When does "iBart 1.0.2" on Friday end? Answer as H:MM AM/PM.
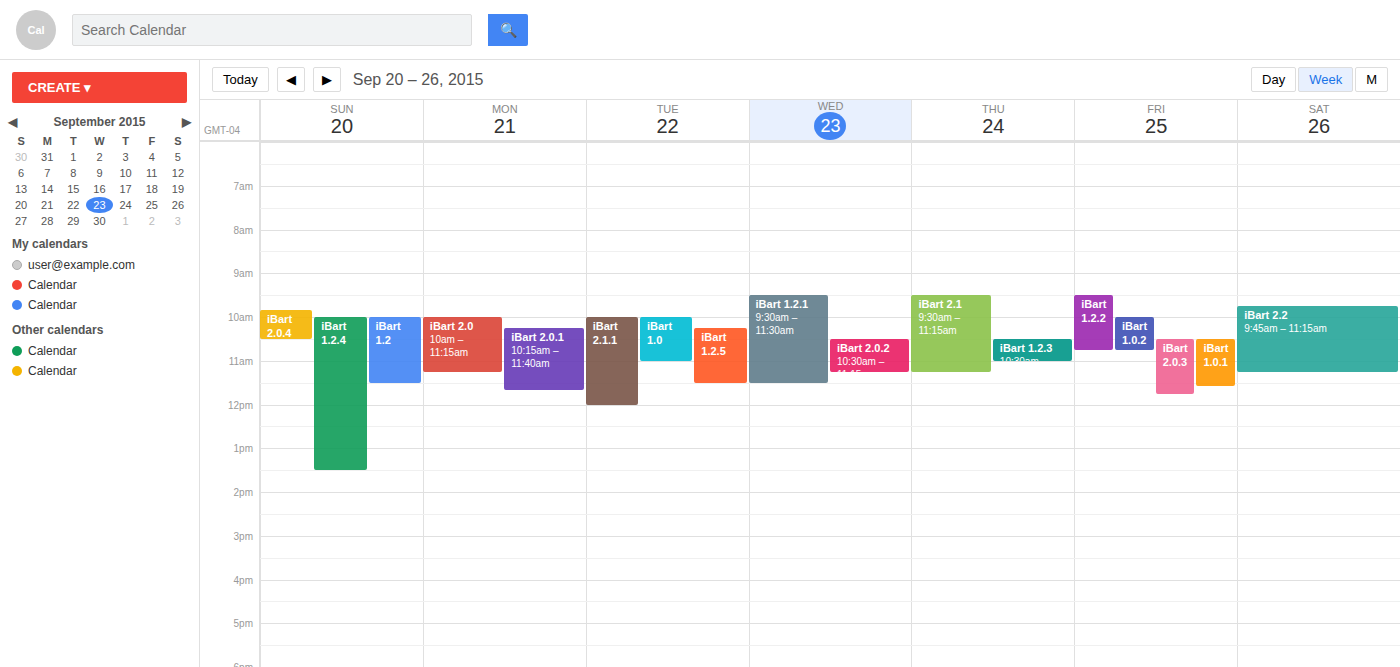
10:45 AM